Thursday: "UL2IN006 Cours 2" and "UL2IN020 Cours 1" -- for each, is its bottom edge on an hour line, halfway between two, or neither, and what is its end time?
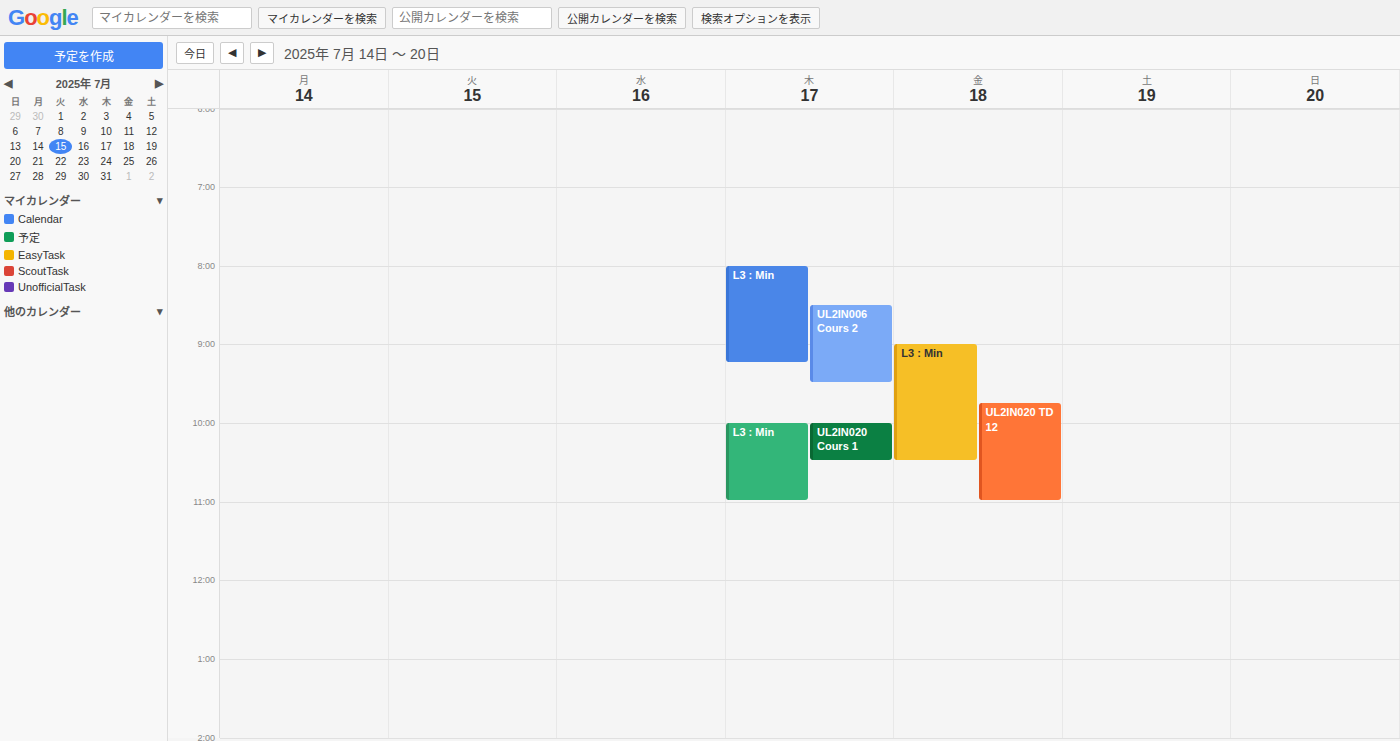
"UL2IN006 Cours 2": 9:30 AM, halfway between the 9 AM and 10 AM lines. "UL2IN020 Cours 1": 10:30 AM, halfway between the 10 AM and 11 AM lines.